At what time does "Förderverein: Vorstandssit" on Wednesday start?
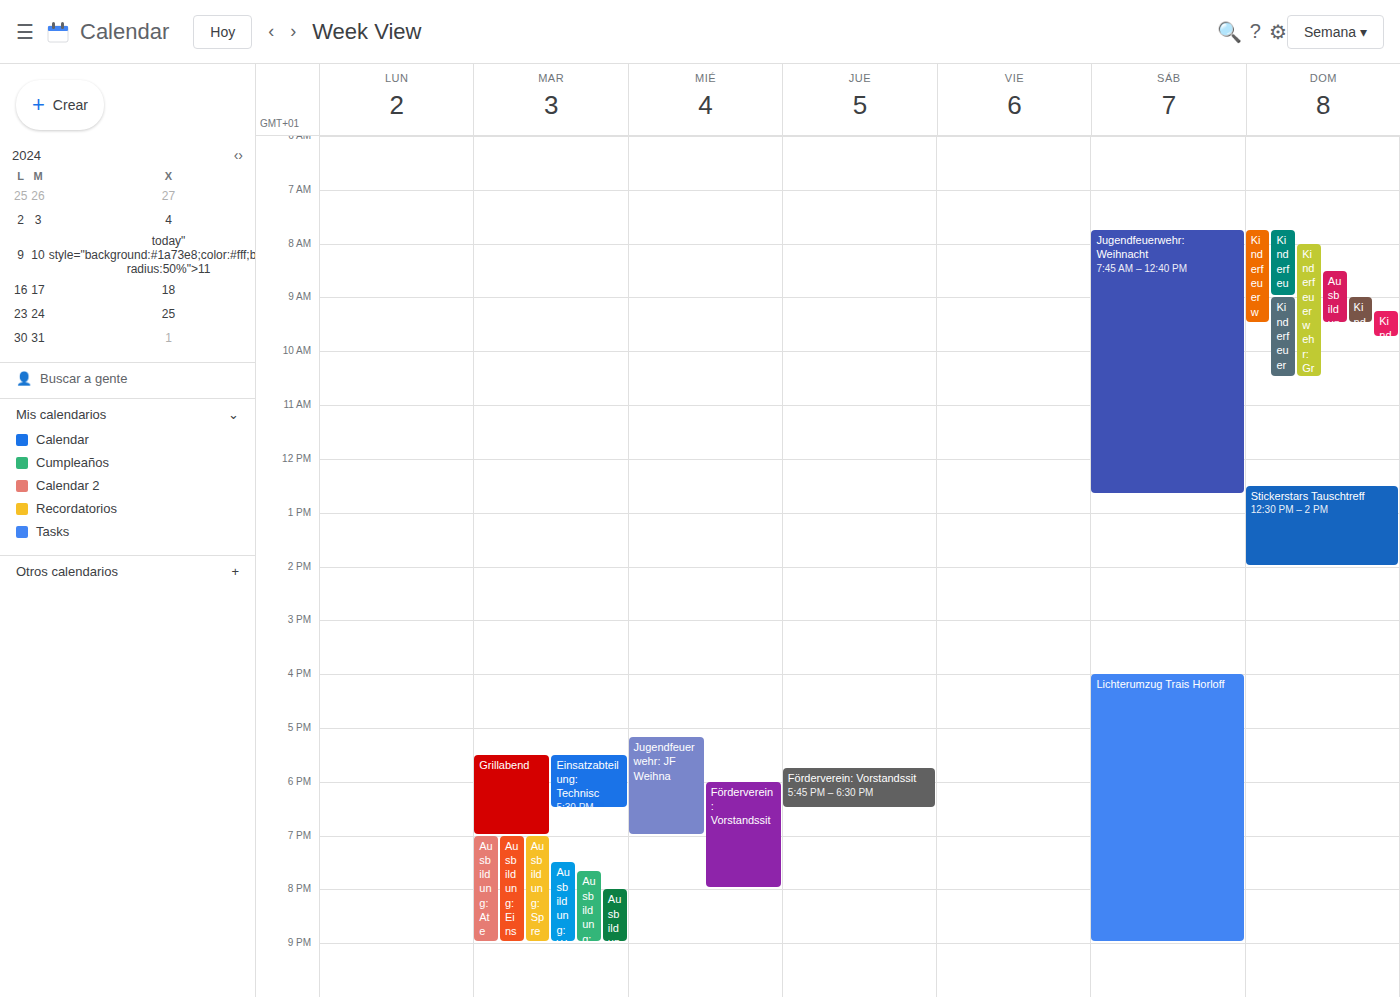
6:00 PM